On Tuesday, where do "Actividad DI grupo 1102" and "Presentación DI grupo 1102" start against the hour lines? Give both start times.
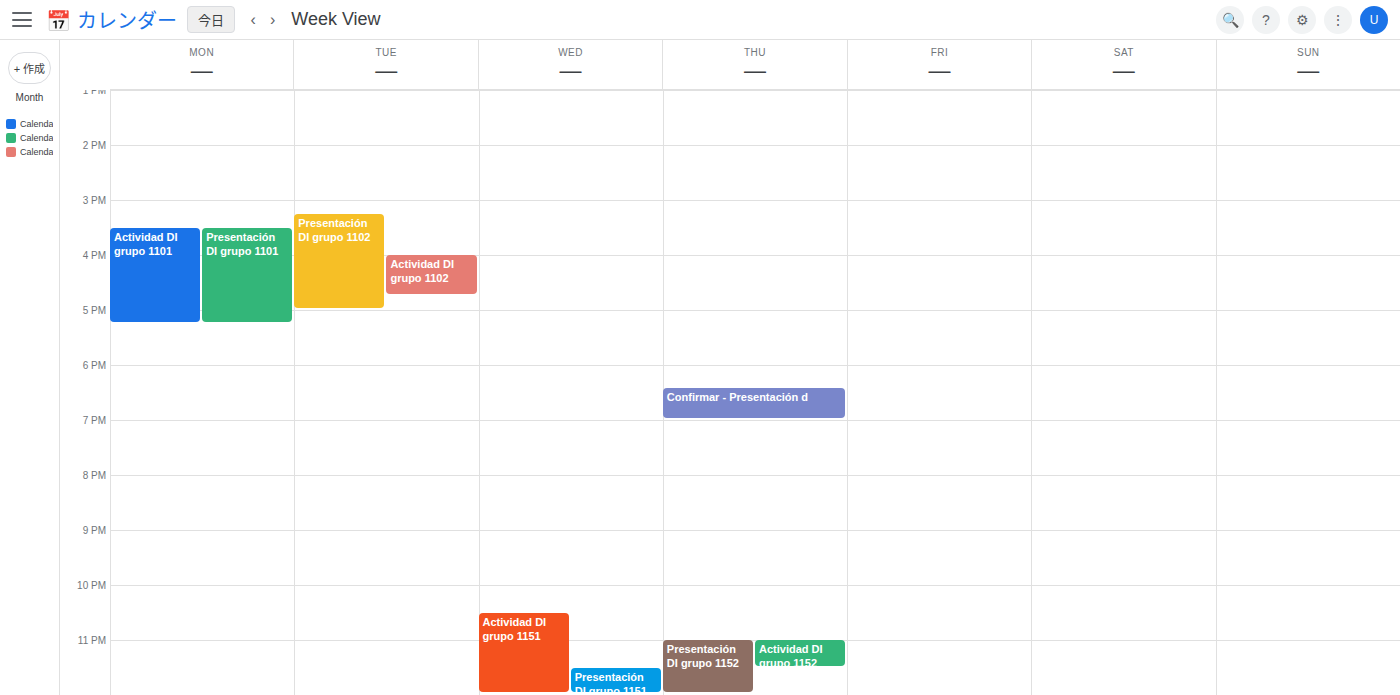
"Actividad DI grupo 1102": 4:00 PM, exactly on the 4 PM line. "Presentación DI grupo 1102": 3:15 PM, neither: a quarter of the way from the 3 PM line to the 4 PM line.